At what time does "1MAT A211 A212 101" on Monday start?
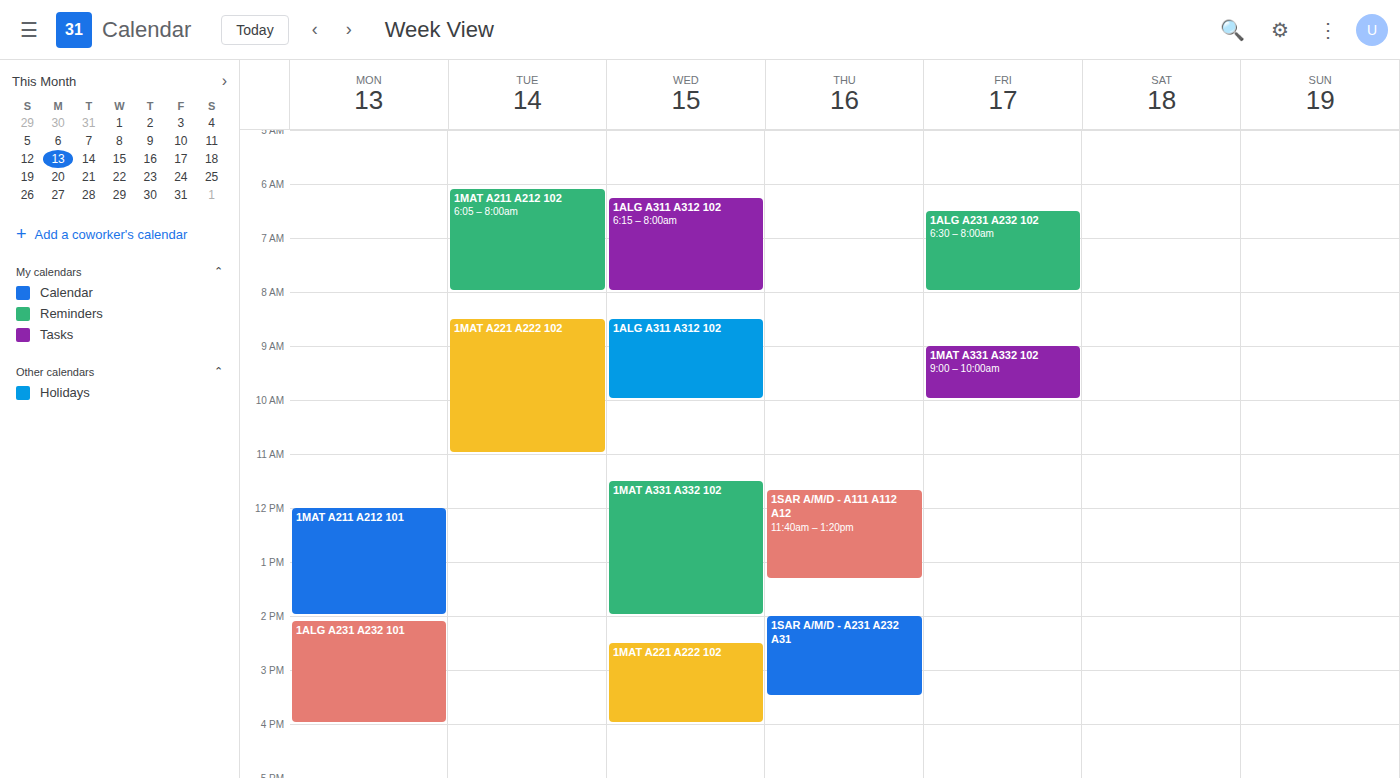
12:00 PM